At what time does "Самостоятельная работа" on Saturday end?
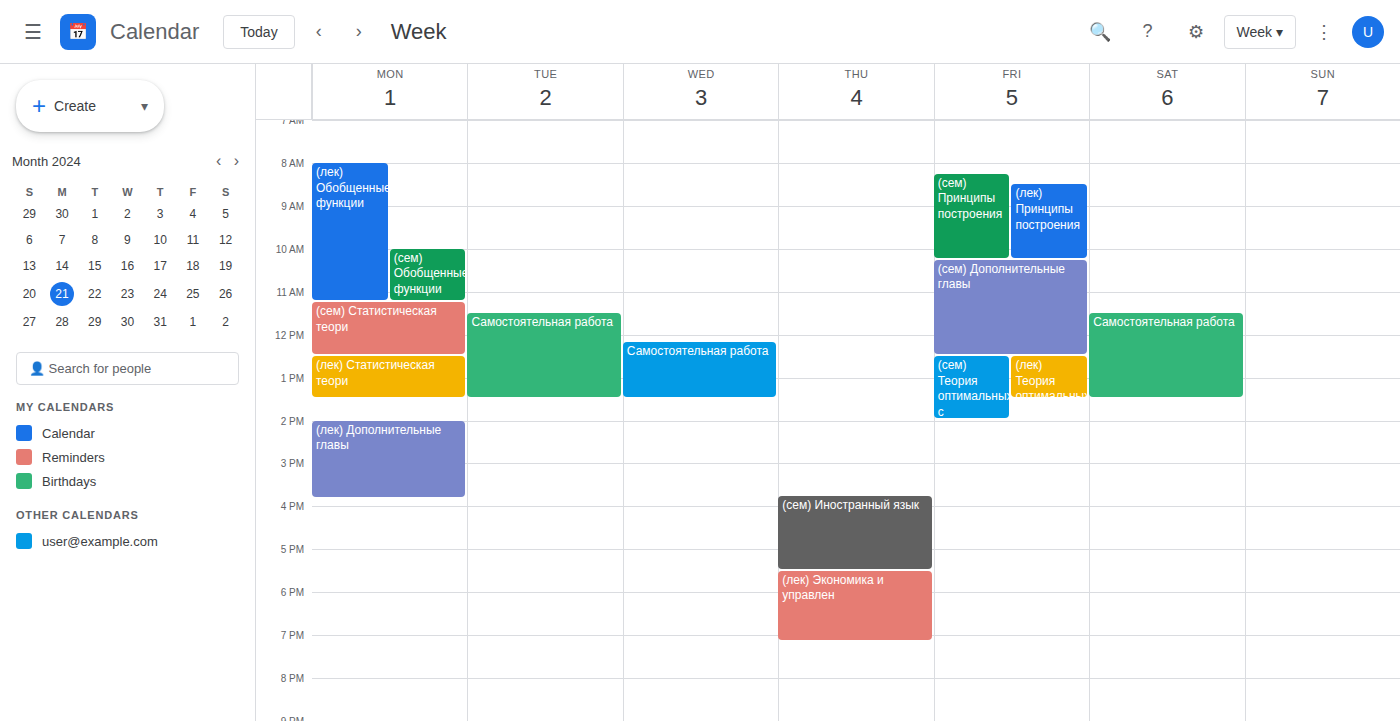
1:30 PM